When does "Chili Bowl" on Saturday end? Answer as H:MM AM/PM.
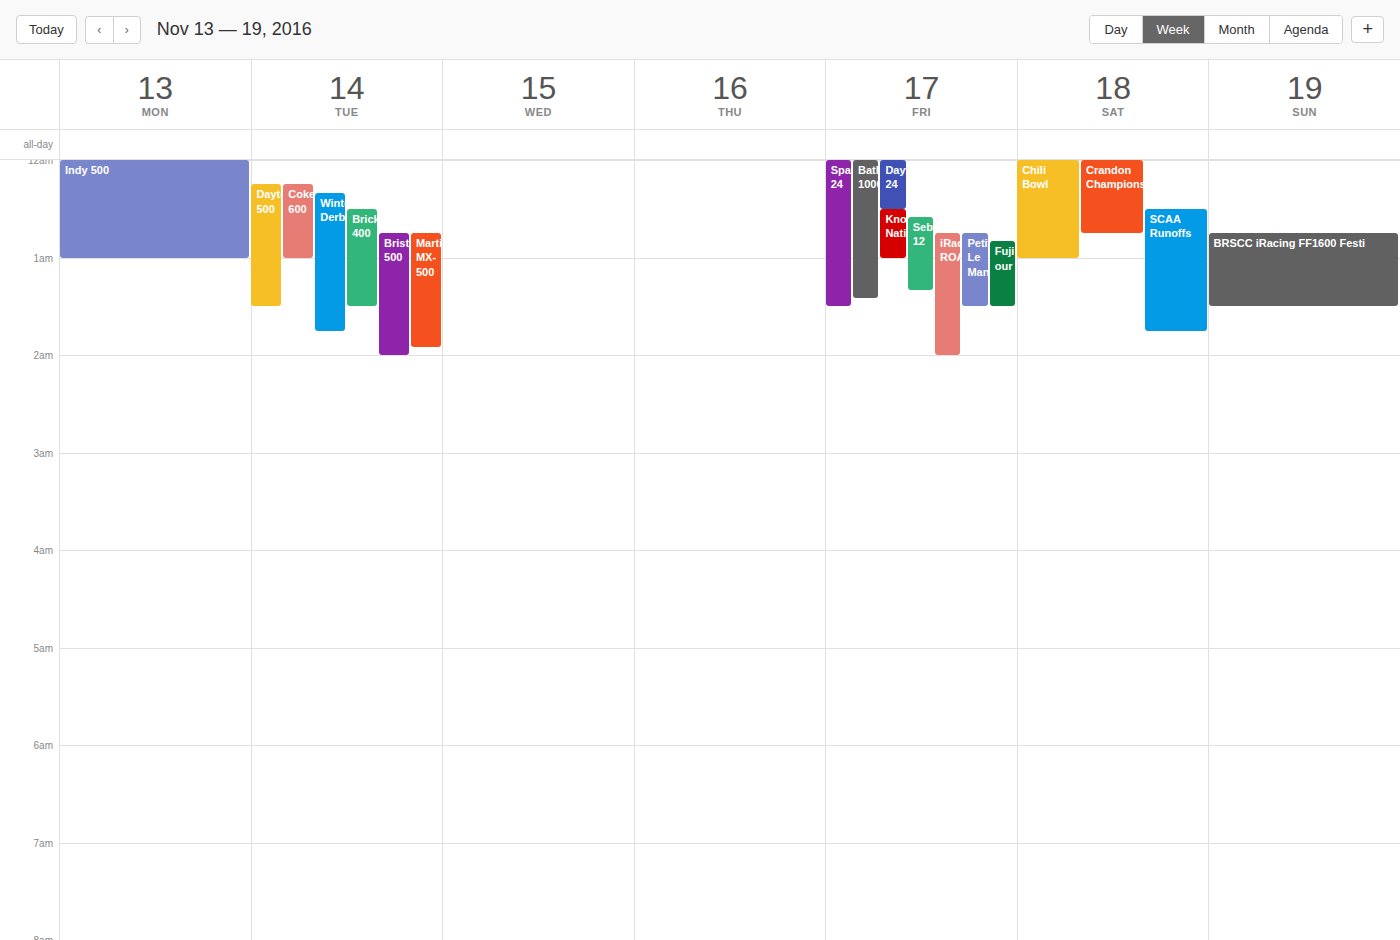
1:00 AM